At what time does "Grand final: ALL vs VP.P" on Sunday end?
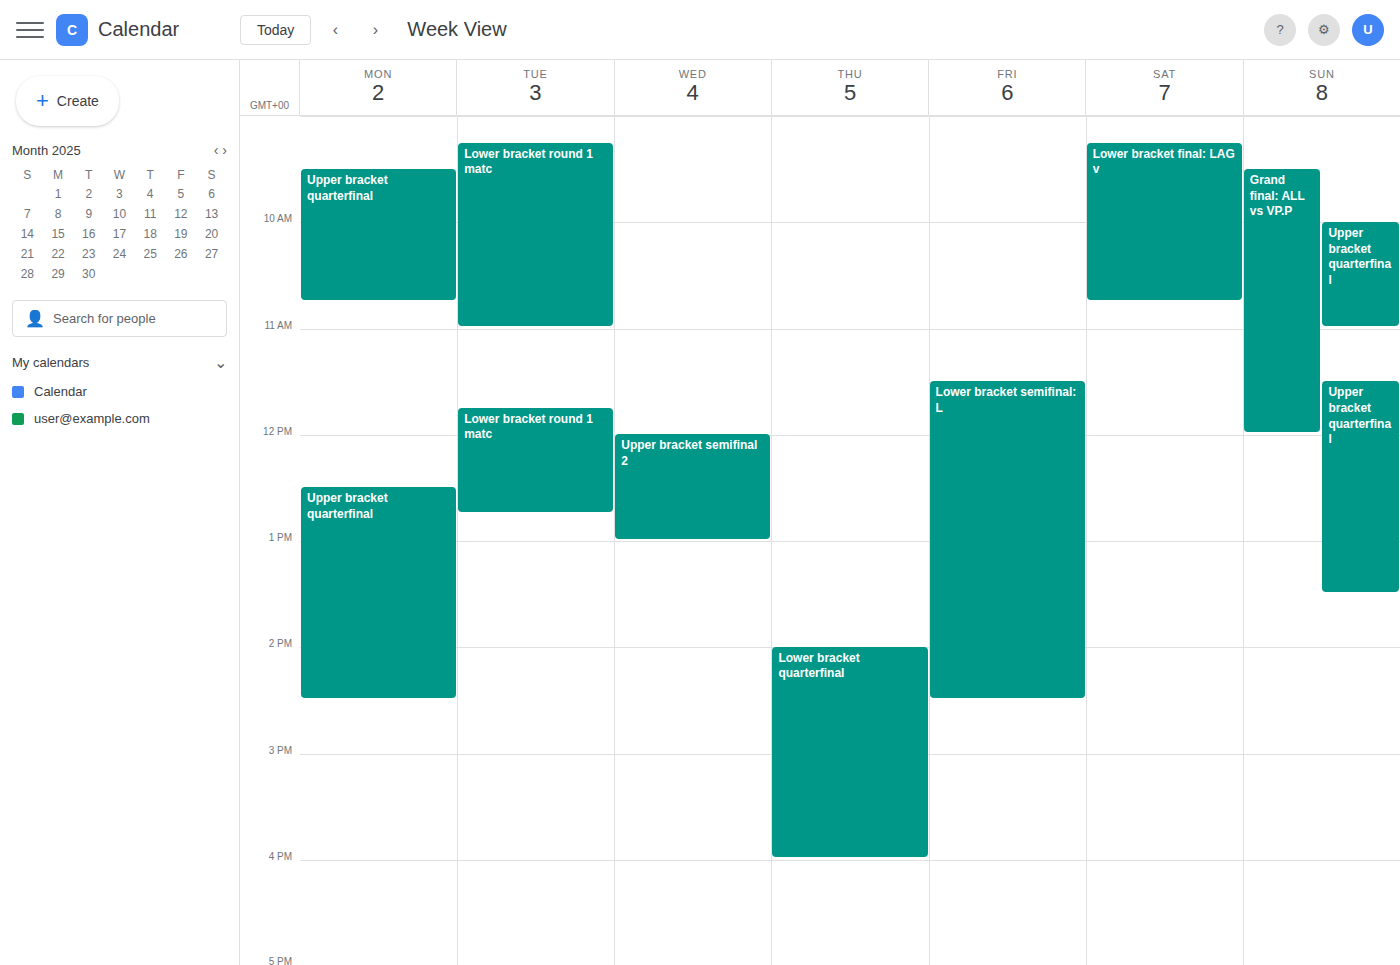
12:00 PM